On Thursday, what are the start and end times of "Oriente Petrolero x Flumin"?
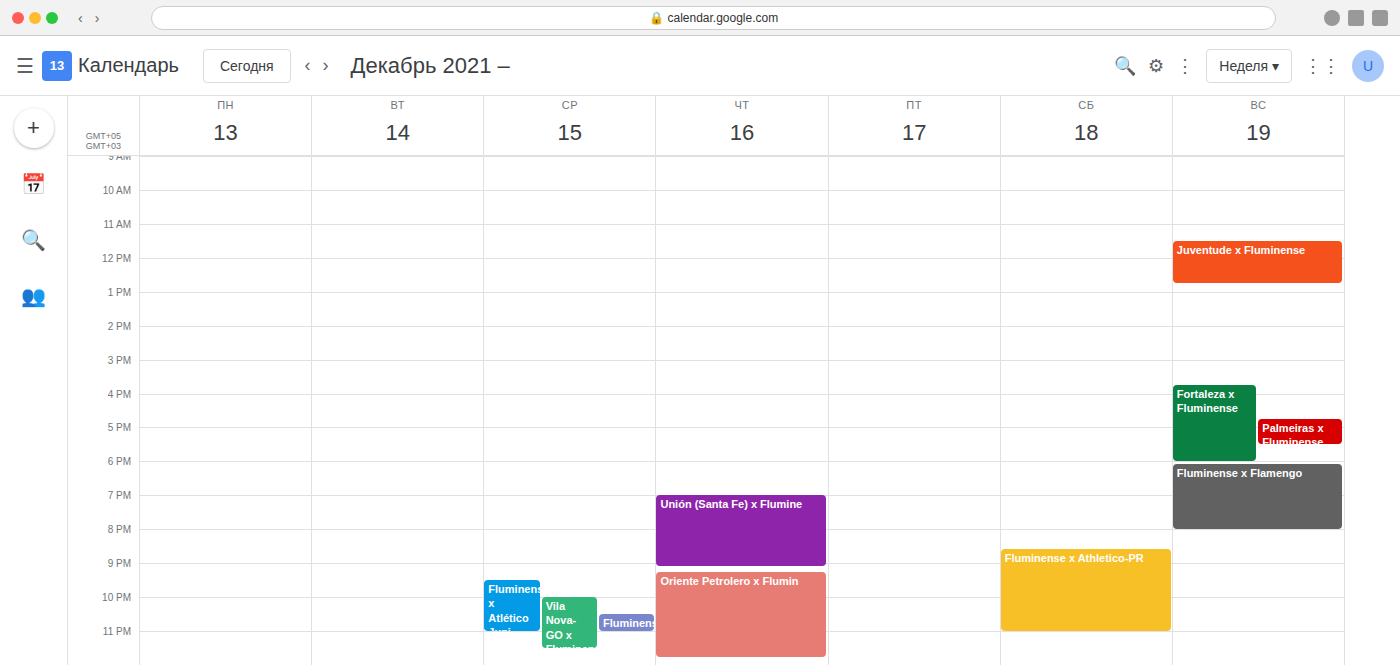
9:15 PM to 11:45 PM